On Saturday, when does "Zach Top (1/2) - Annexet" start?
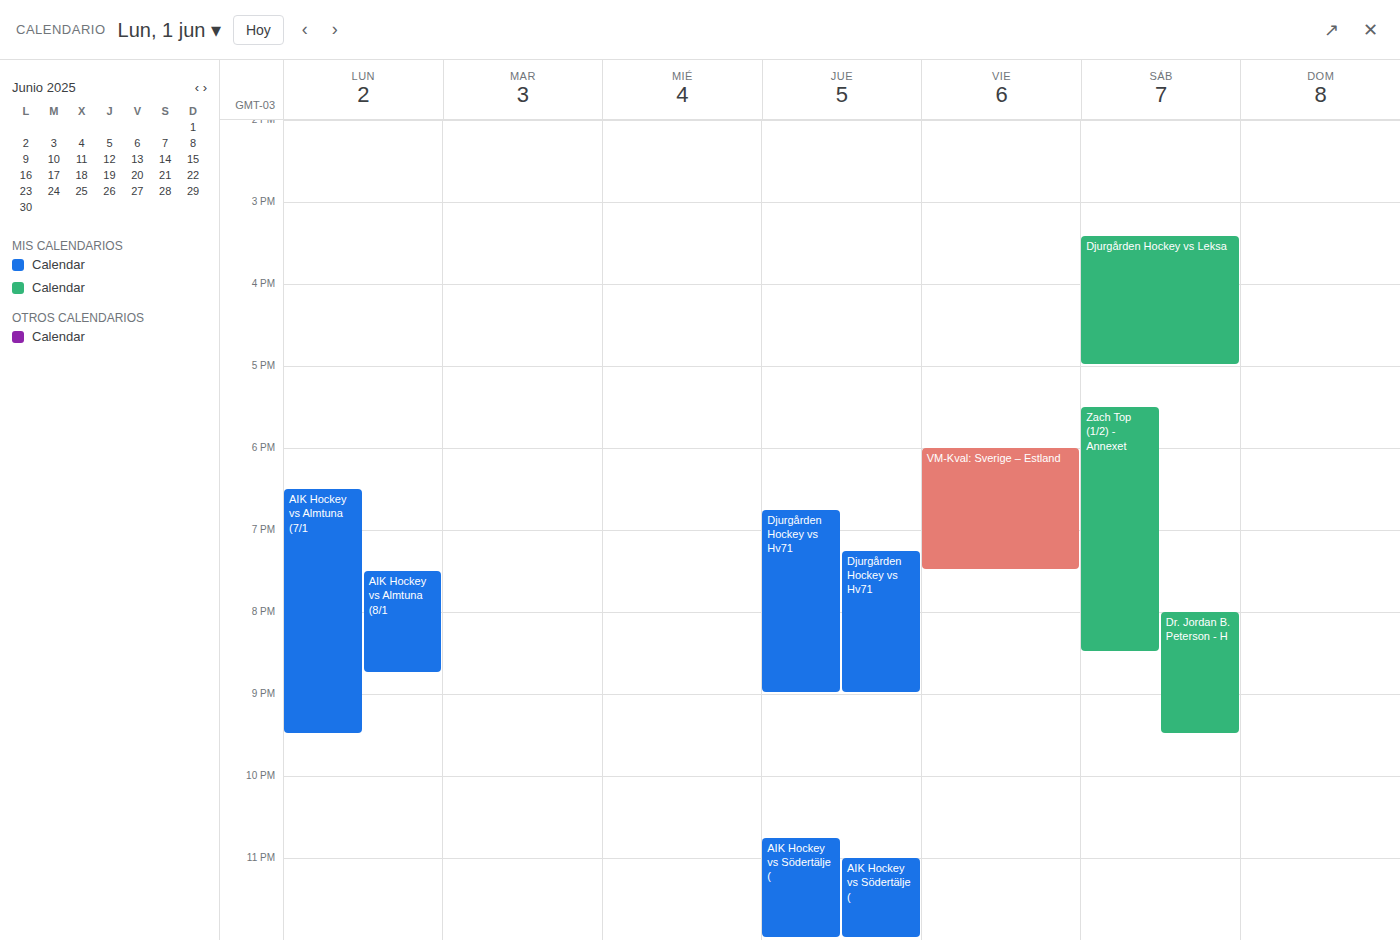
5:30 PM